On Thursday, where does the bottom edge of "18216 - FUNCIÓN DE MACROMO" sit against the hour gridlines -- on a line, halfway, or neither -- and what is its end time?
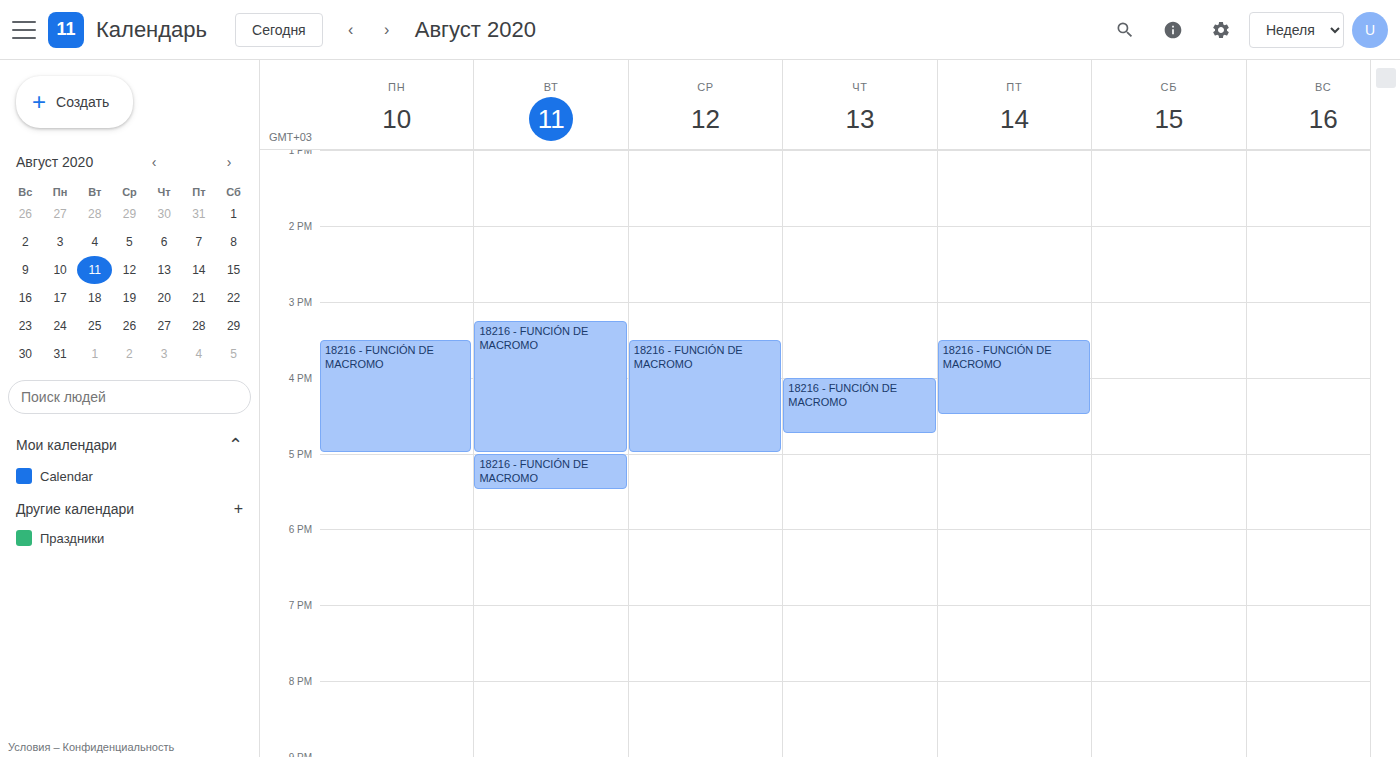
4:45 PM -- neither: three quarters of the way from the 4 PM line to the 5 PM line.